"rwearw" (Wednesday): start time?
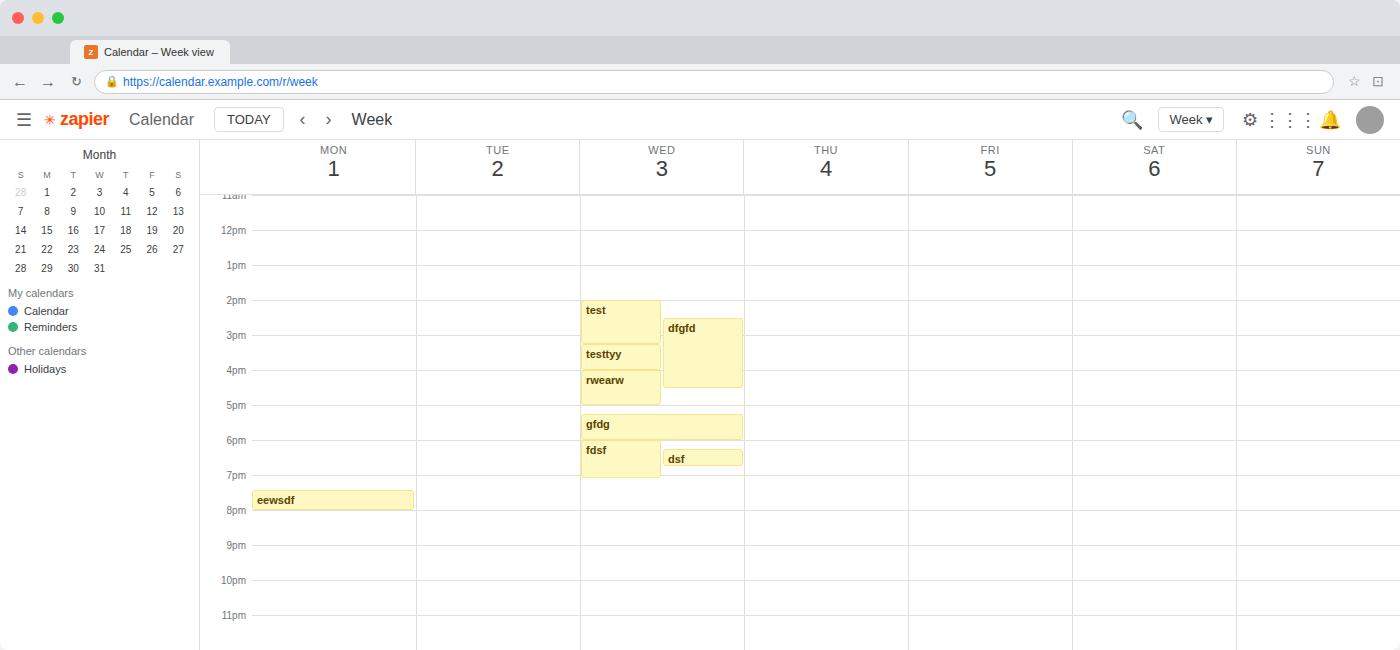
4:00 PM